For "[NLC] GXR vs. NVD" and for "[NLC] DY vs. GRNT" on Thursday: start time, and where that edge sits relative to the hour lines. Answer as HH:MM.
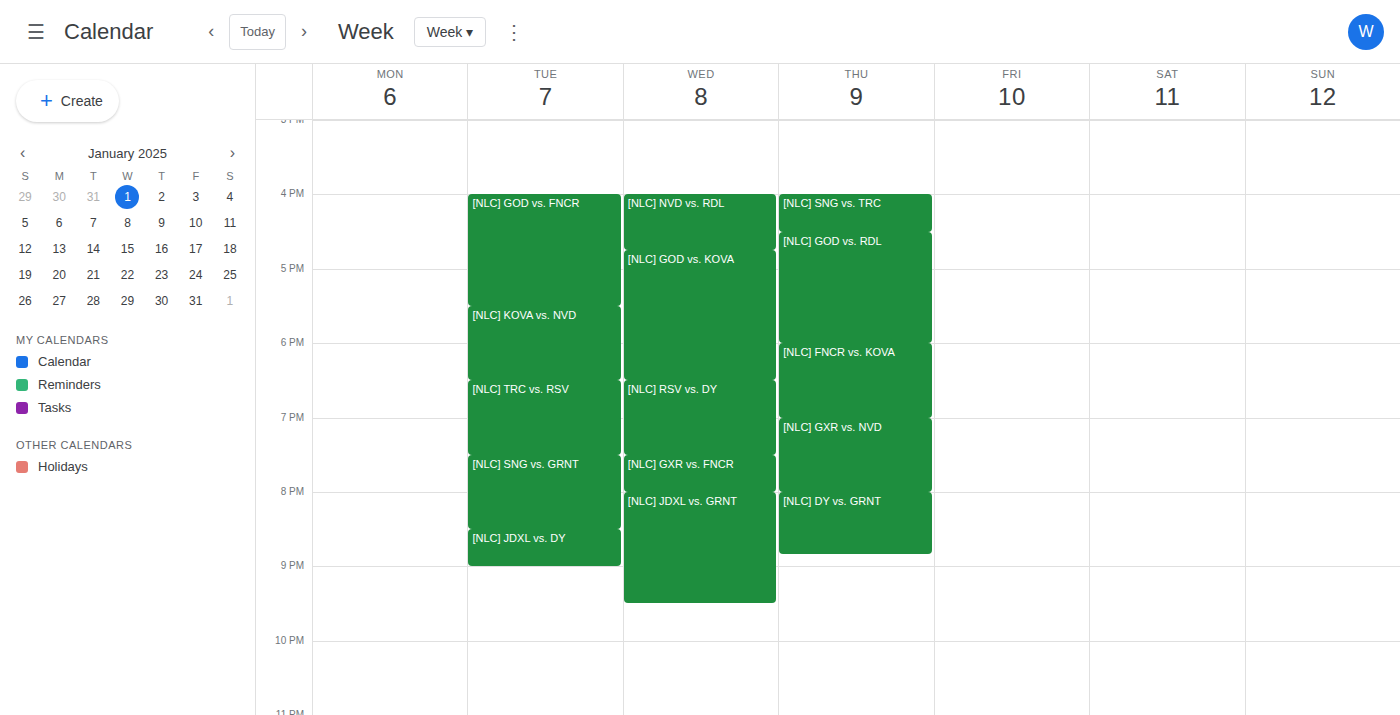
"[NLC] GXR vs. NVD": 19:00, exactly on the 19:00 line. "[NLC] DY vs. GRNT": 20:00, exactly on the 20:00 line.